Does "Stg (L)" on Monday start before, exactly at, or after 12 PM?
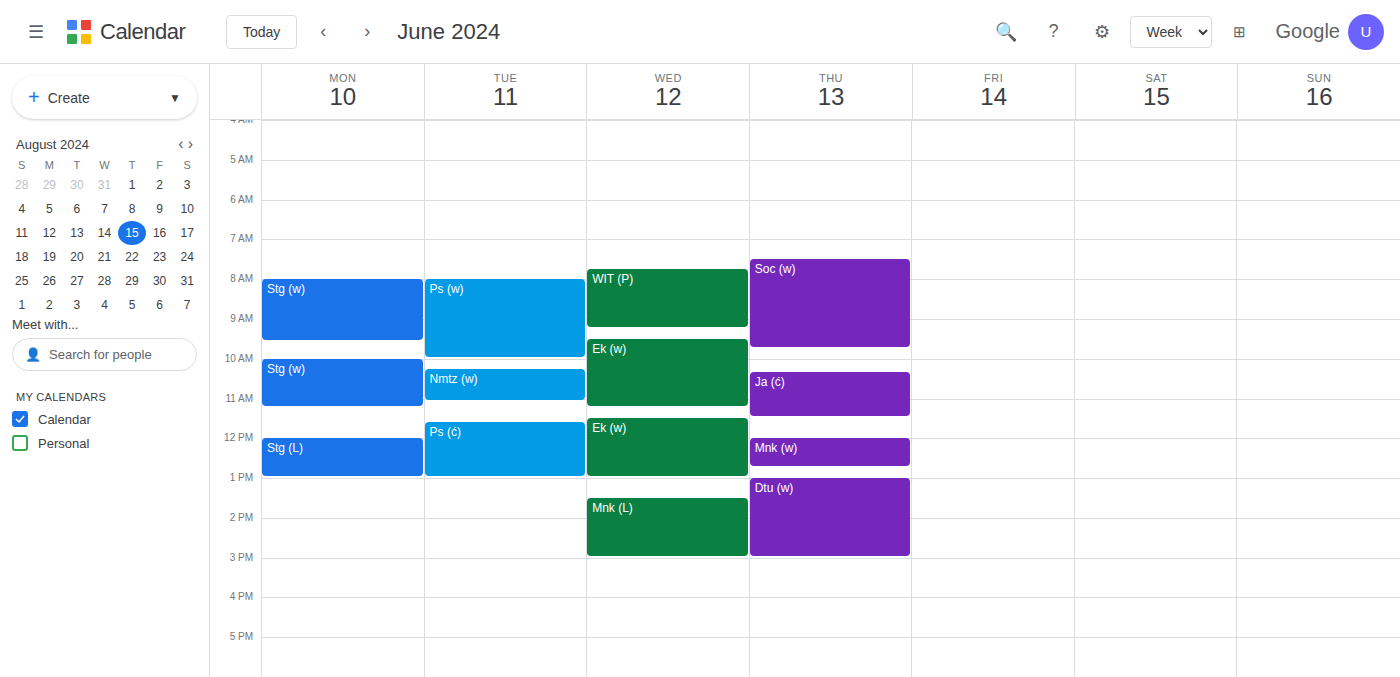
12:00 PM -- exactly at 12 PM, on the 12 PM line.